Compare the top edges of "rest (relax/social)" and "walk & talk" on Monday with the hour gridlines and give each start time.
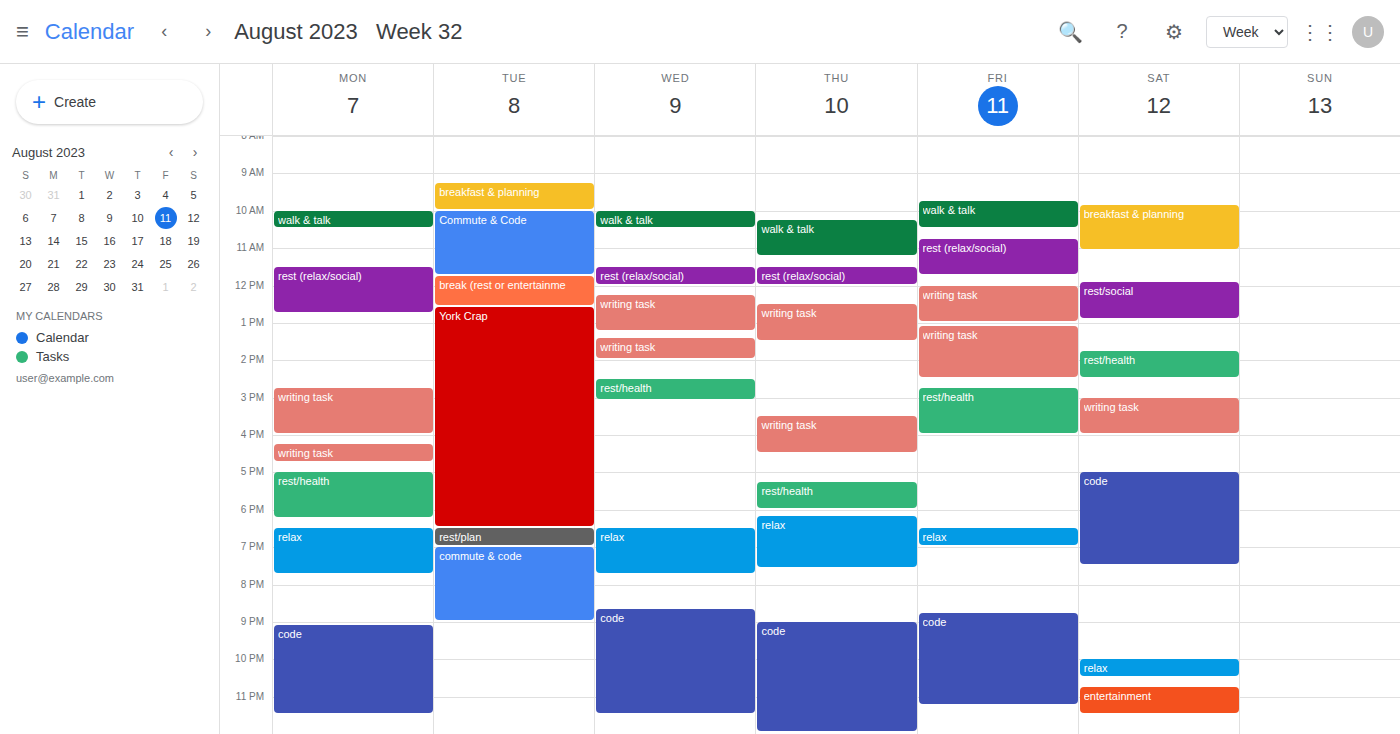
"rest (relax/social)": 11:30 AM, halfway between the 11 AM and 12 PM lines. "walk & talk": 10:00 AM, exactly on the 10 AM line.